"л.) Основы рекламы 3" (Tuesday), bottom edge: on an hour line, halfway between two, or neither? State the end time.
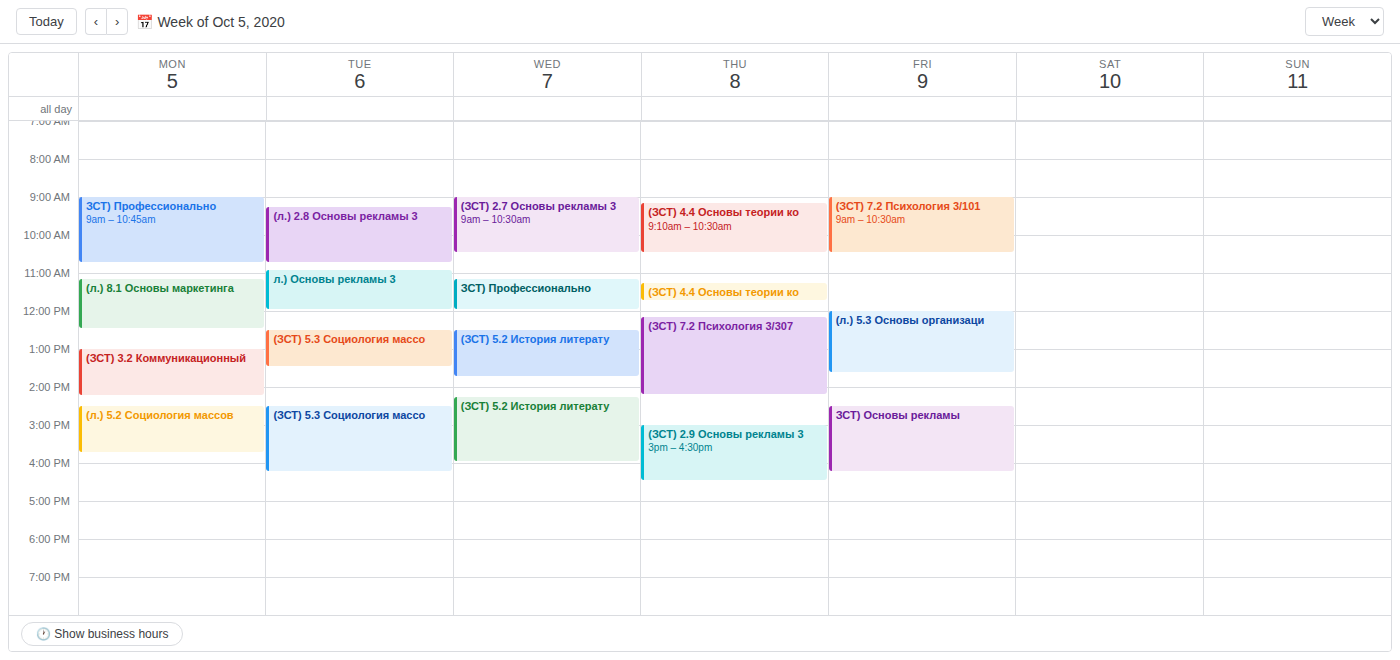
12:00 PM -- exactly on the 12 PM line.